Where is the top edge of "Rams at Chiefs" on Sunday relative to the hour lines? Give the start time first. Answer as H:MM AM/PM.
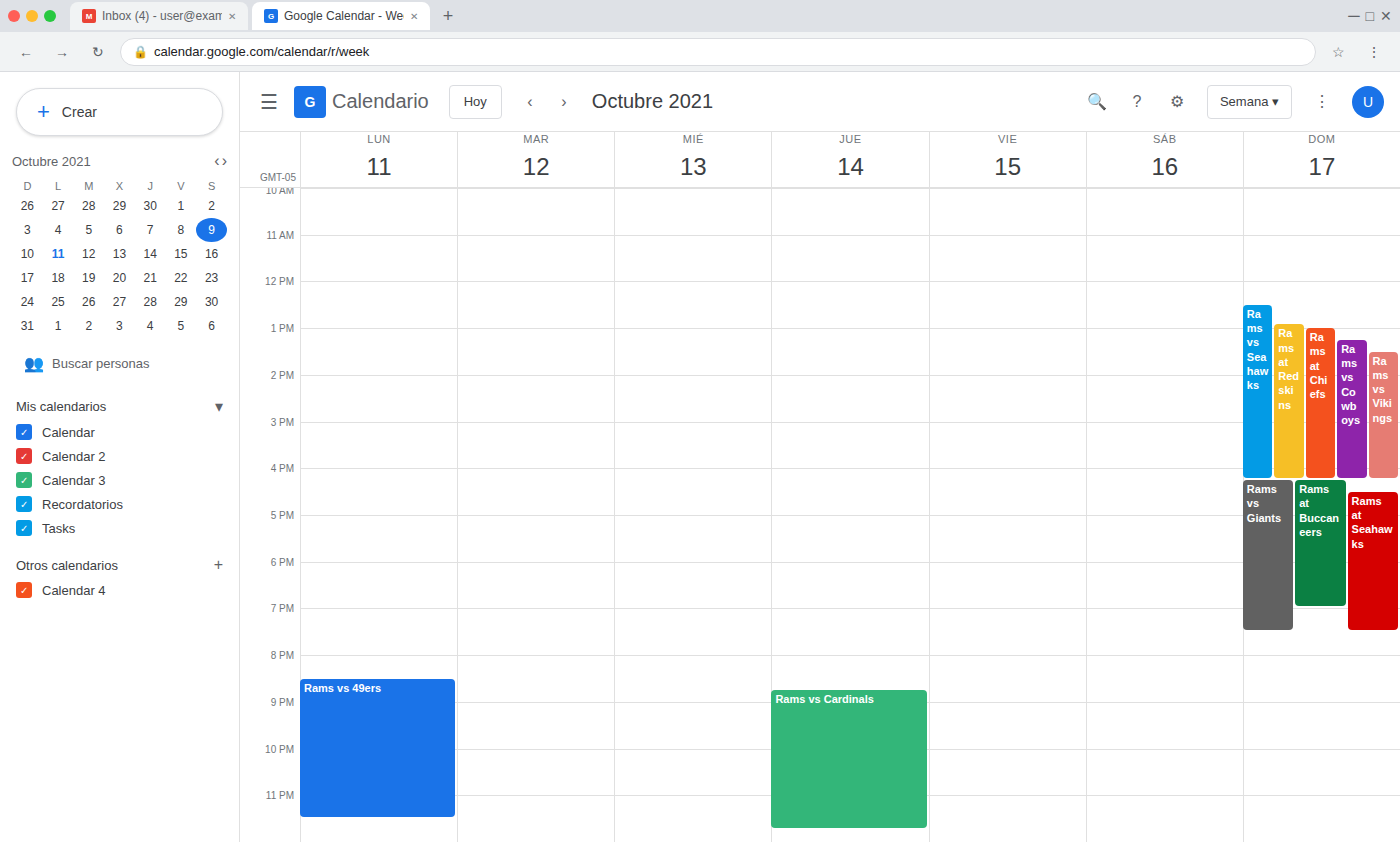
1:00 PM -- exactly on the 1 PM line.